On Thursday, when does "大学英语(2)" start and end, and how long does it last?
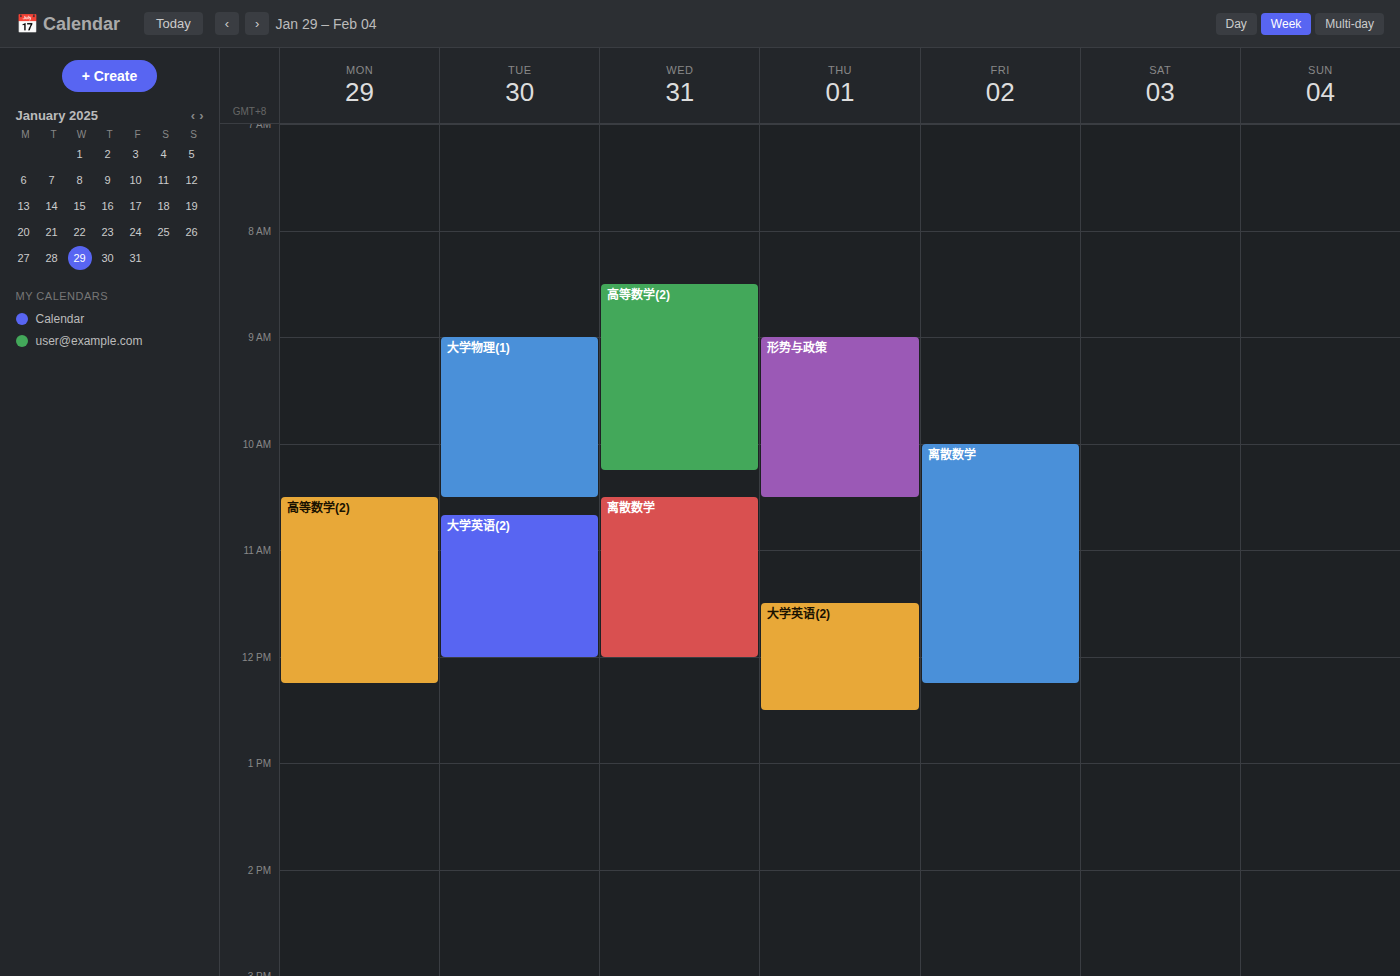
11:30 AM to 12:30 PM, 1 hour